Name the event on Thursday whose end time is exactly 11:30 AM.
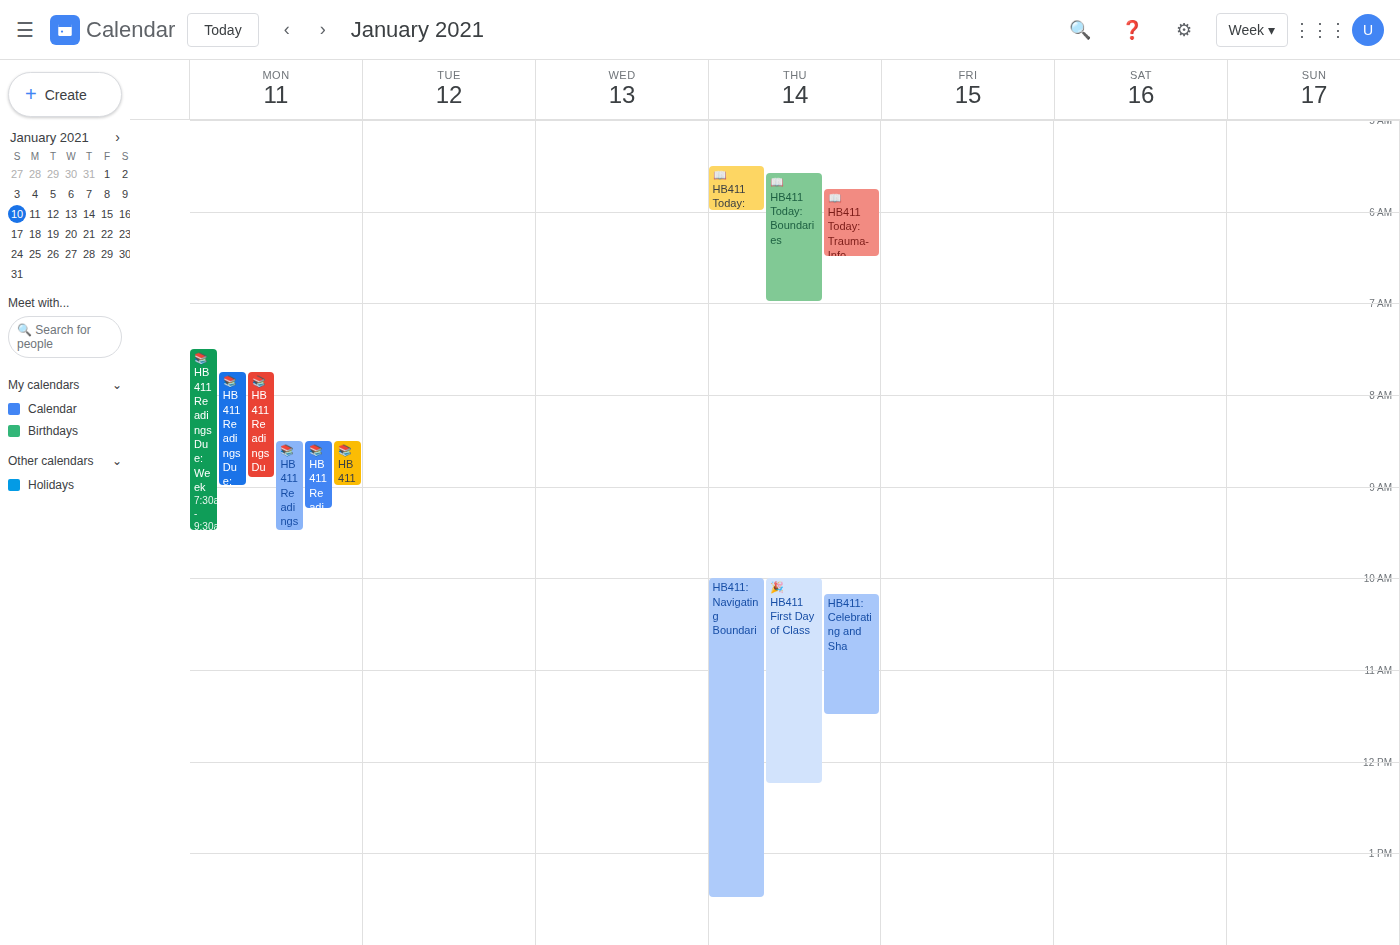
"HB411: Celebrating and Sha"